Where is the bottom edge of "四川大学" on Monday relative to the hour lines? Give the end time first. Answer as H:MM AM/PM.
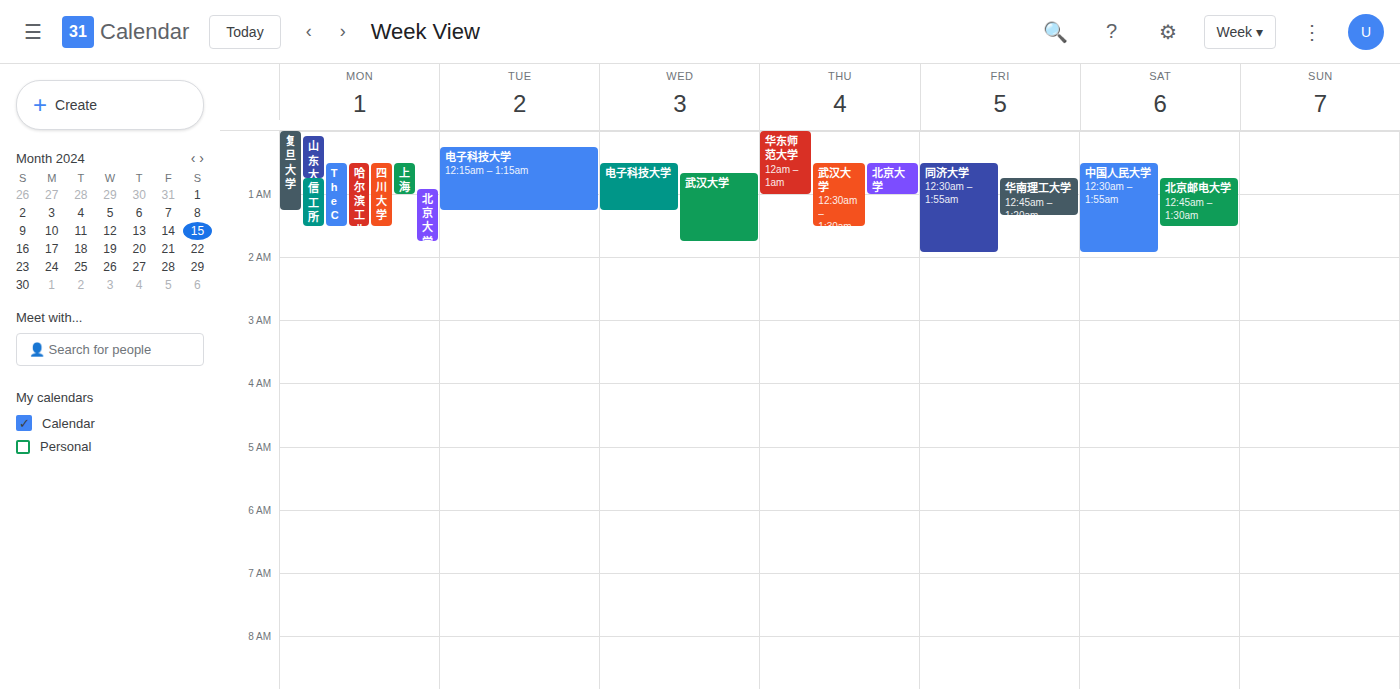
1:30 AM -- halfway between the 1 AM and 2 AM lines.